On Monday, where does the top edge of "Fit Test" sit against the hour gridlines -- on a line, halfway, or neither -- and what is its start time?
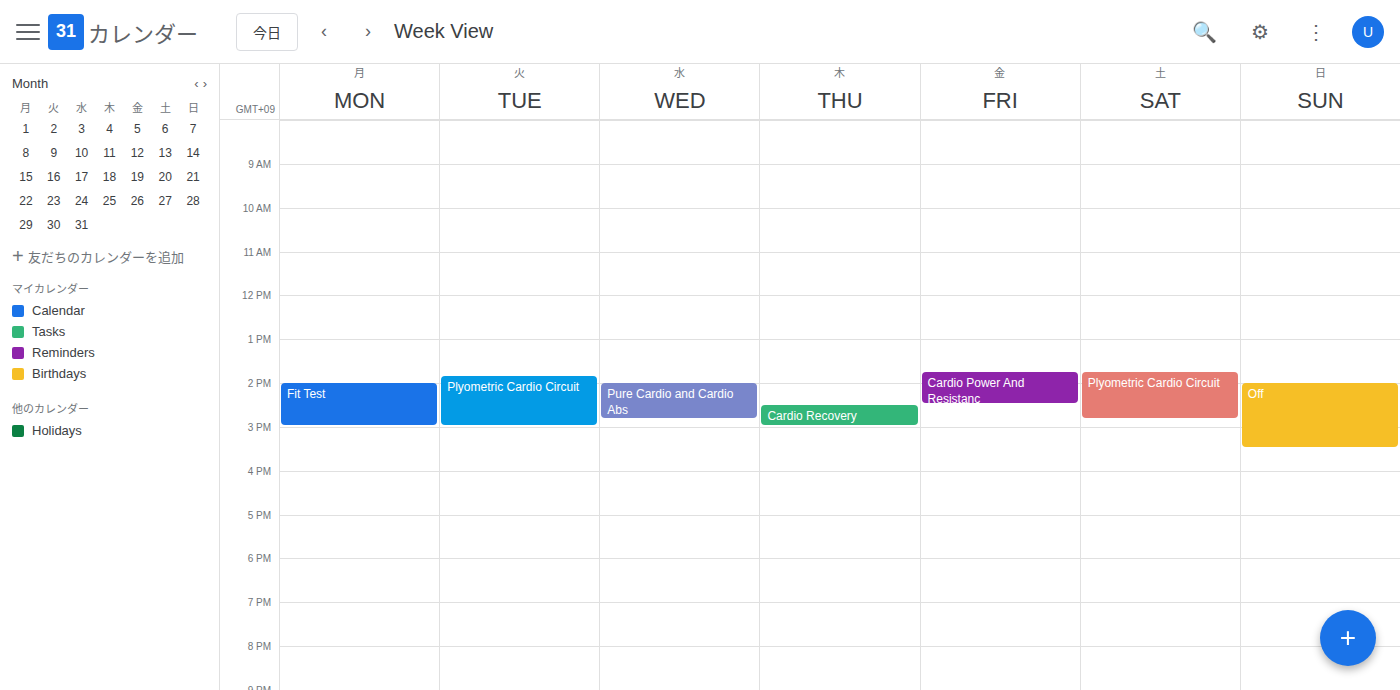
2:00 PM -- exactly on the 2 PM line.